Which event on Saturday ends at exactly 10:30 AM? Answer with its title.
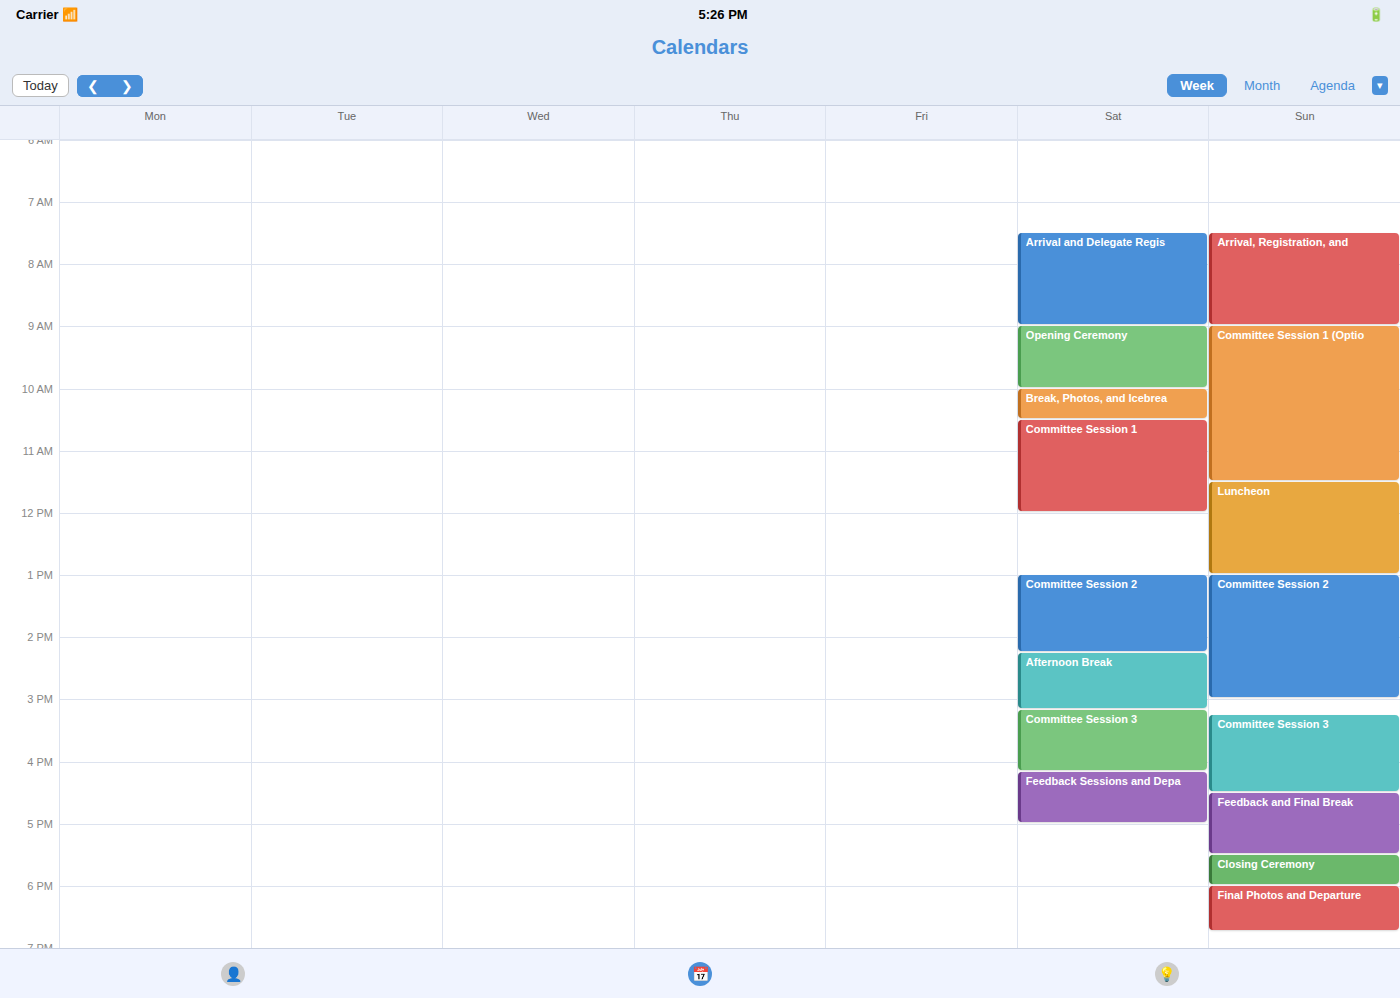
"Break, Photos, and Icebrea"